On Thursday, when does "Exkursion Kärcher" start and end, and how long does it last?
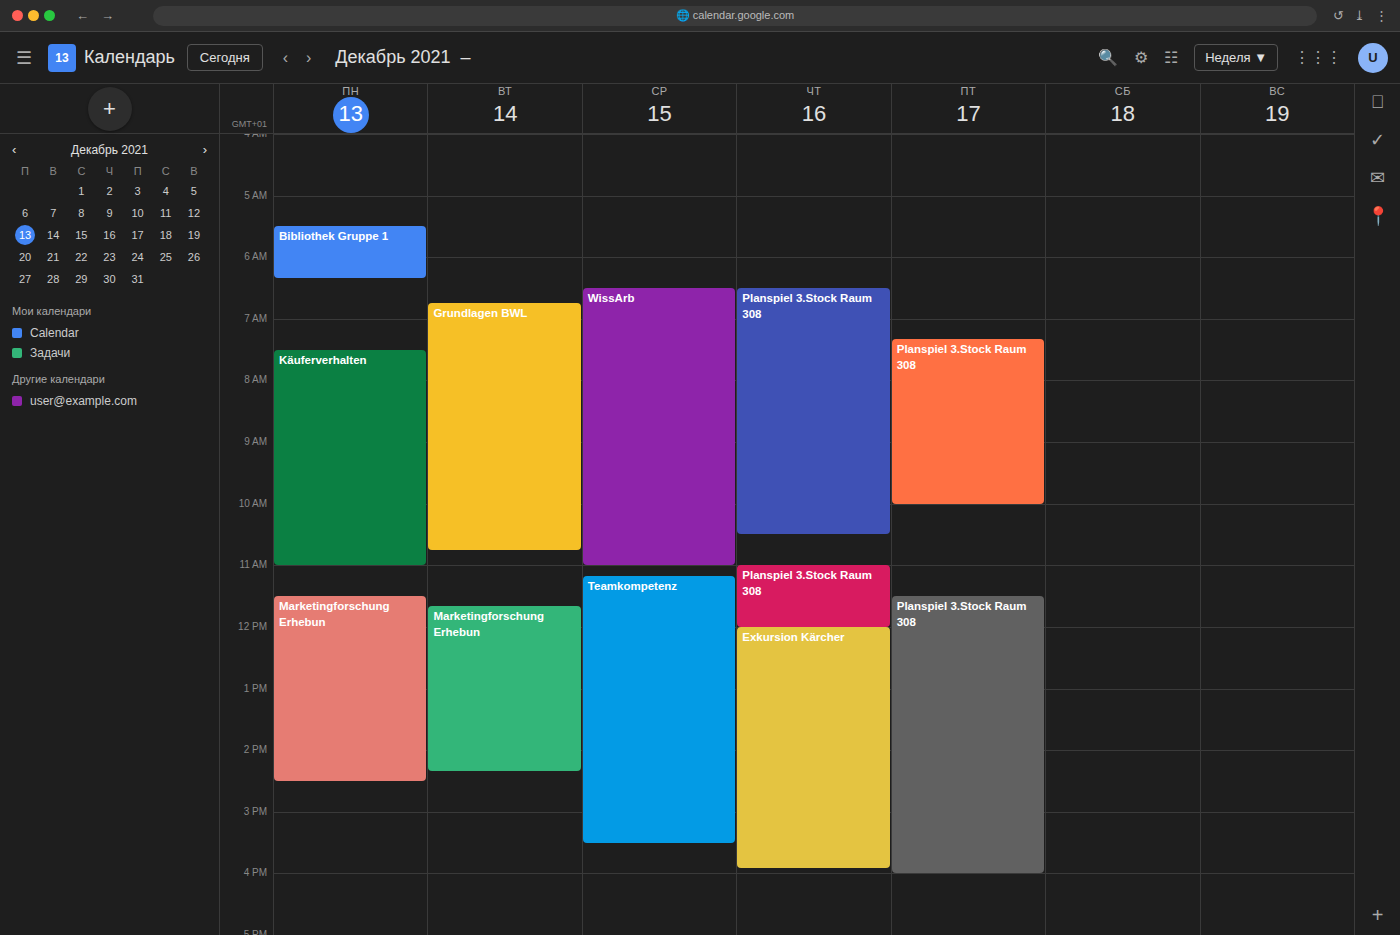
12:00 PM to 3:55 PM, 3 hours 55 minutes